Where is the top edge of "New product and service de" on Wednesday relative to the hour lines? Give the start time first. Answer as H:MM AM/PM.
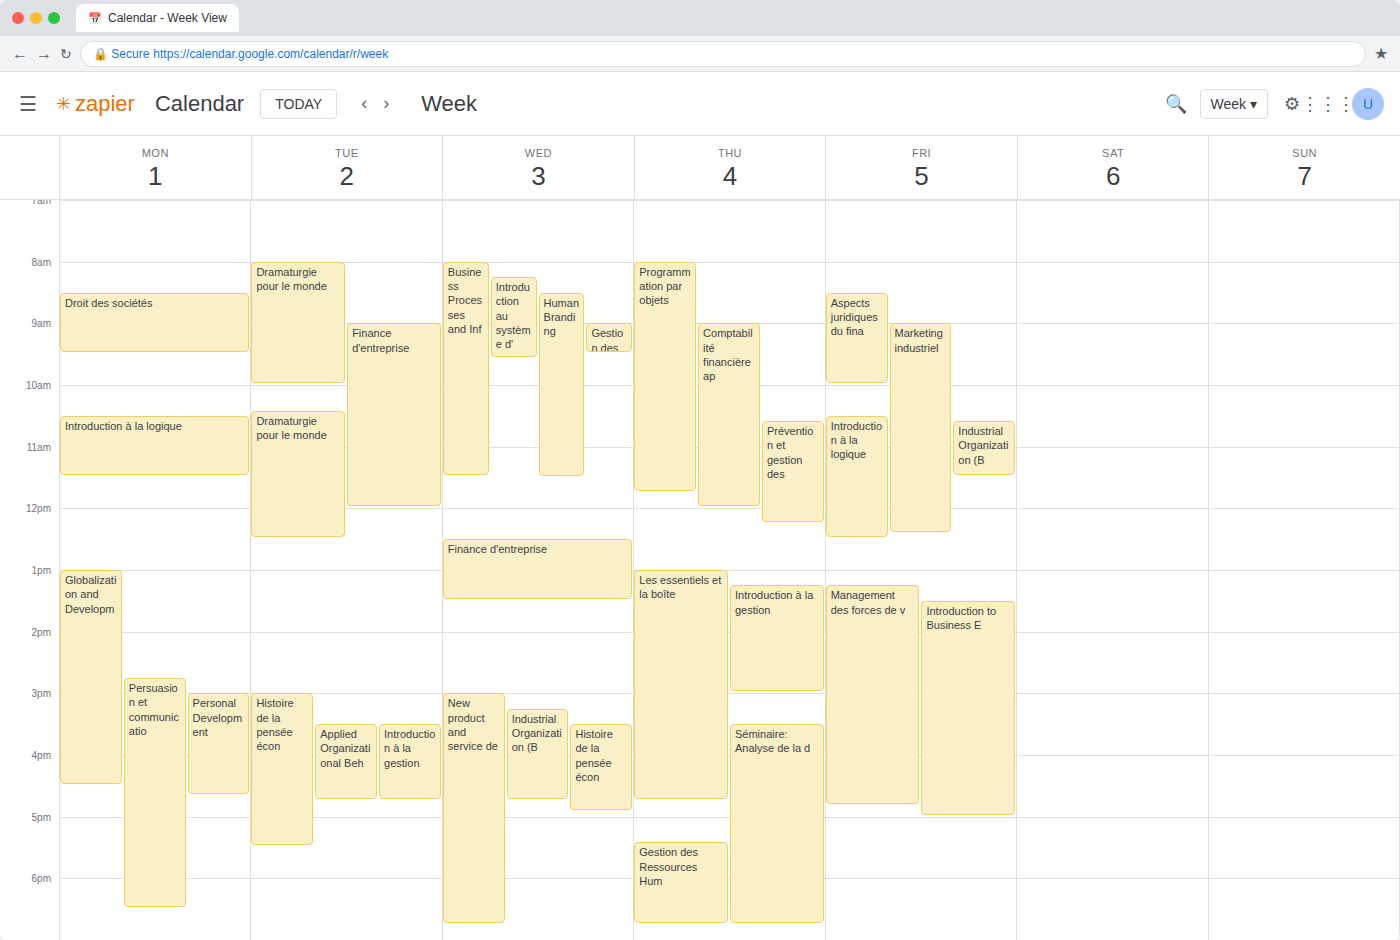
3:00 PM -- exactly on the 3 PM line.